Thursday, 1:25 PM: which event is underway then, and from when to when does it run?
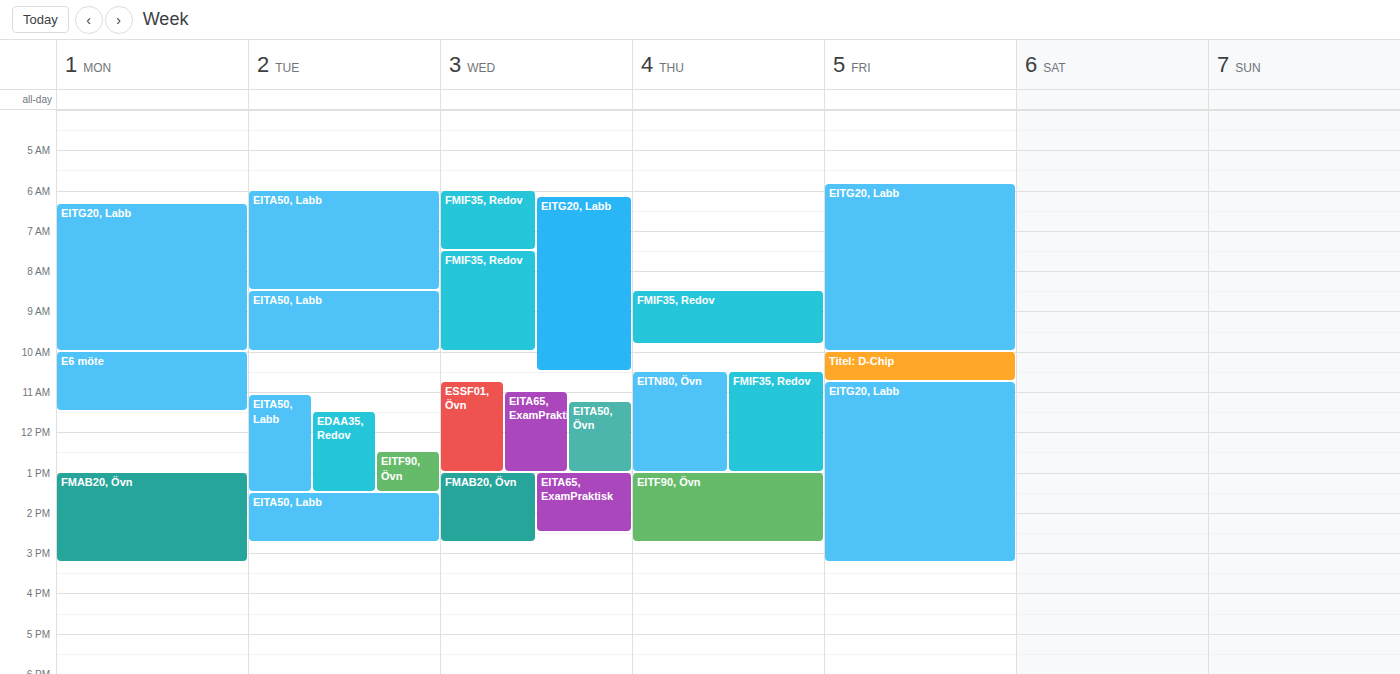
"EITF90, Övn", 1:00 PM to 2:45 PM